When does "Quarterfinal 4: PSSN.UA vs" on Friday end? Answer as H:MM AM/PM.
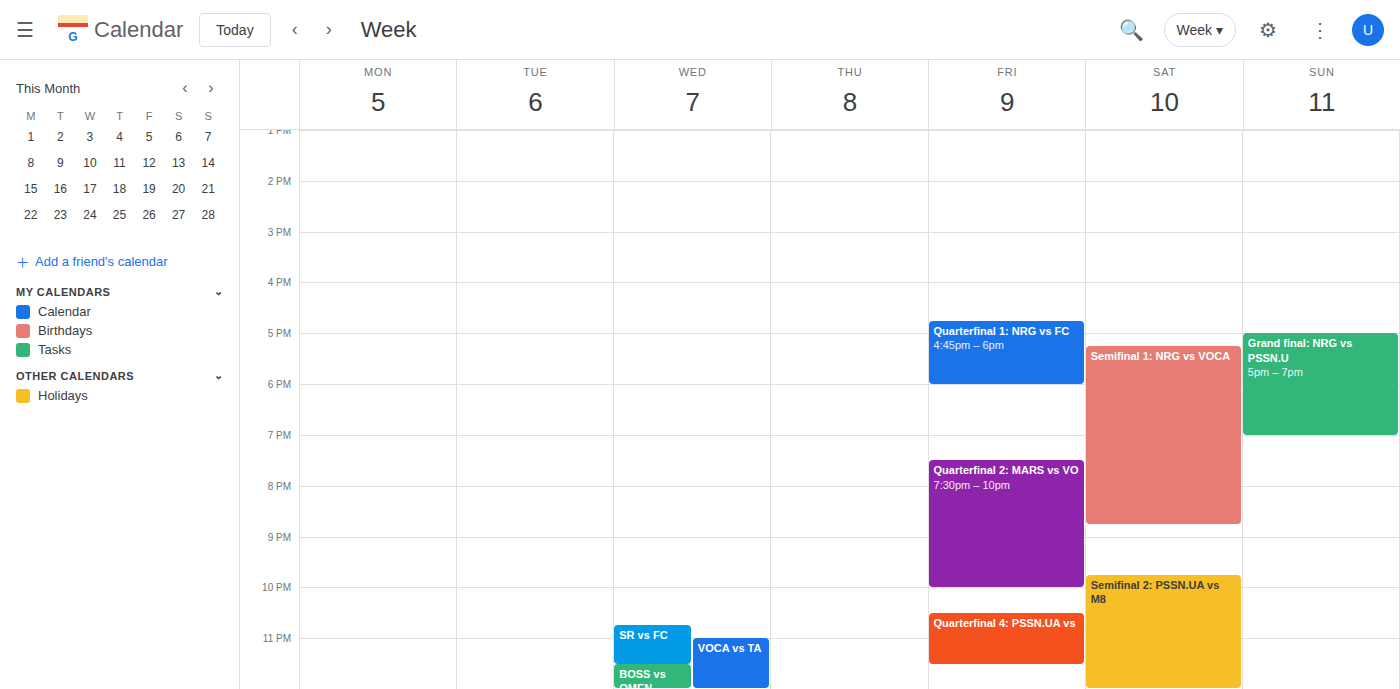
11:30 PM